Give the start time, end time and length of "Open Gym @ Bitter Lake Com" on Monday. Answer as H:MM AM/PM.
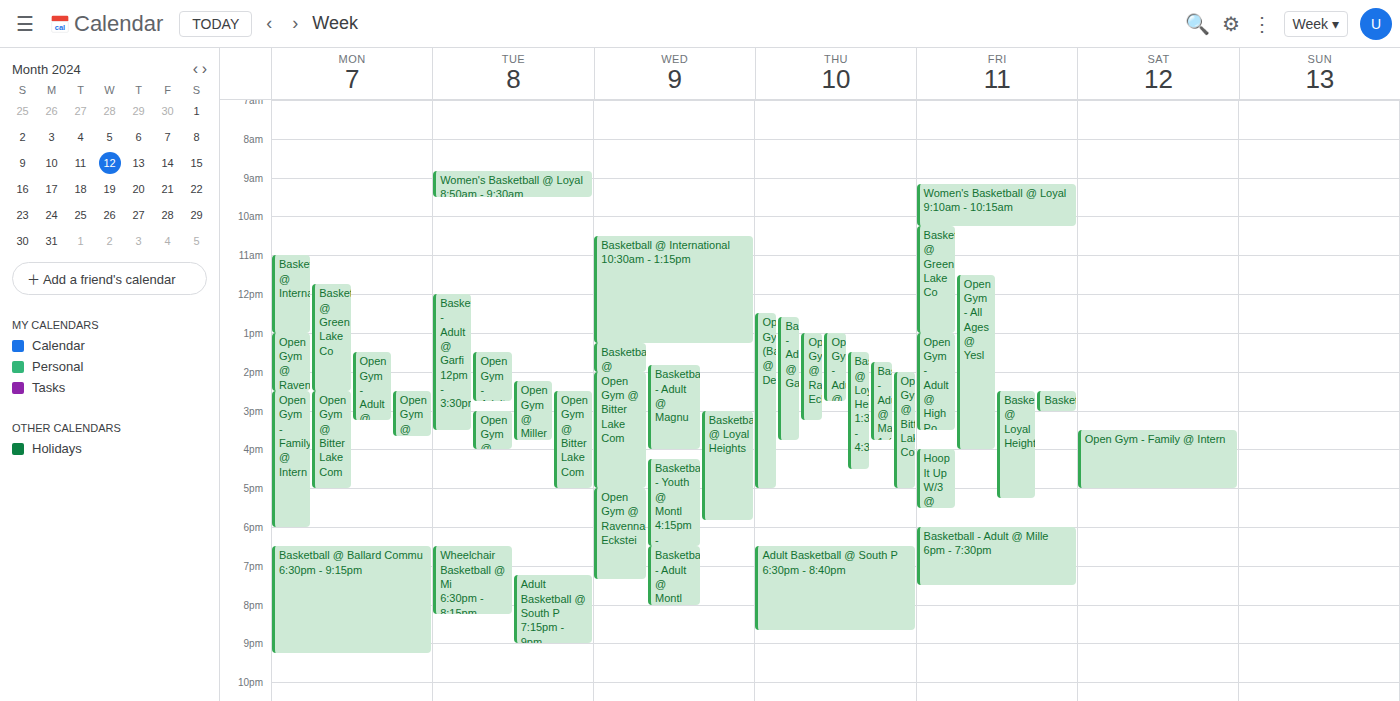
2:30 PM to 5:00 PM, 2 hours 30 minutes